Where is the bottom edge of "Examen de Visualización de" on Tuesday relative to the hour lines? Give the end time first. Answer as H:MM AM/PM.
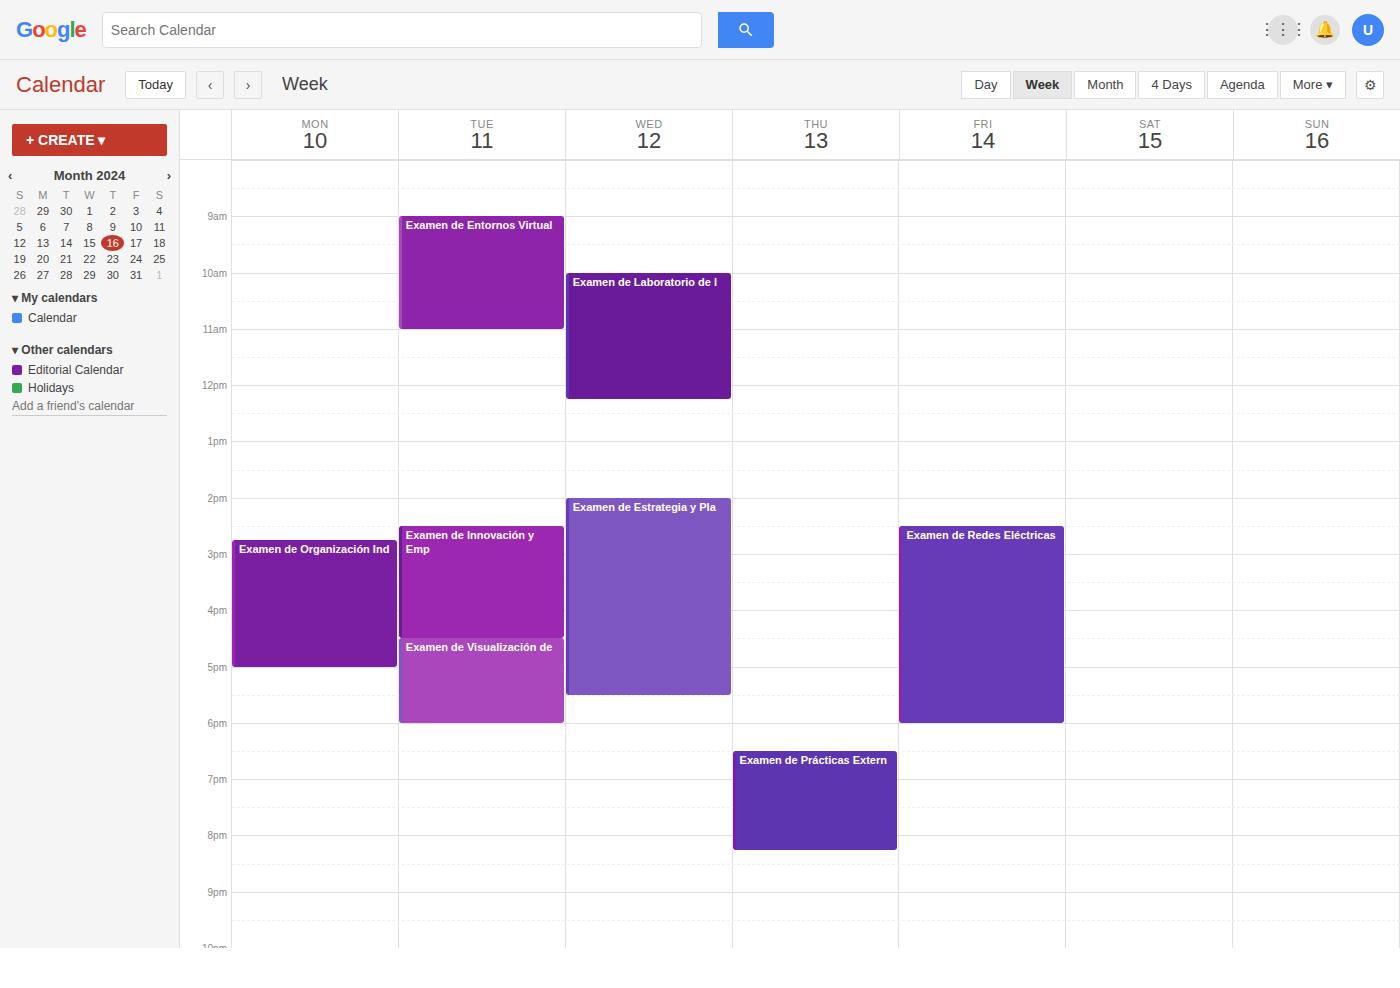
6:00 PM -- exactly on the 6 PM line.